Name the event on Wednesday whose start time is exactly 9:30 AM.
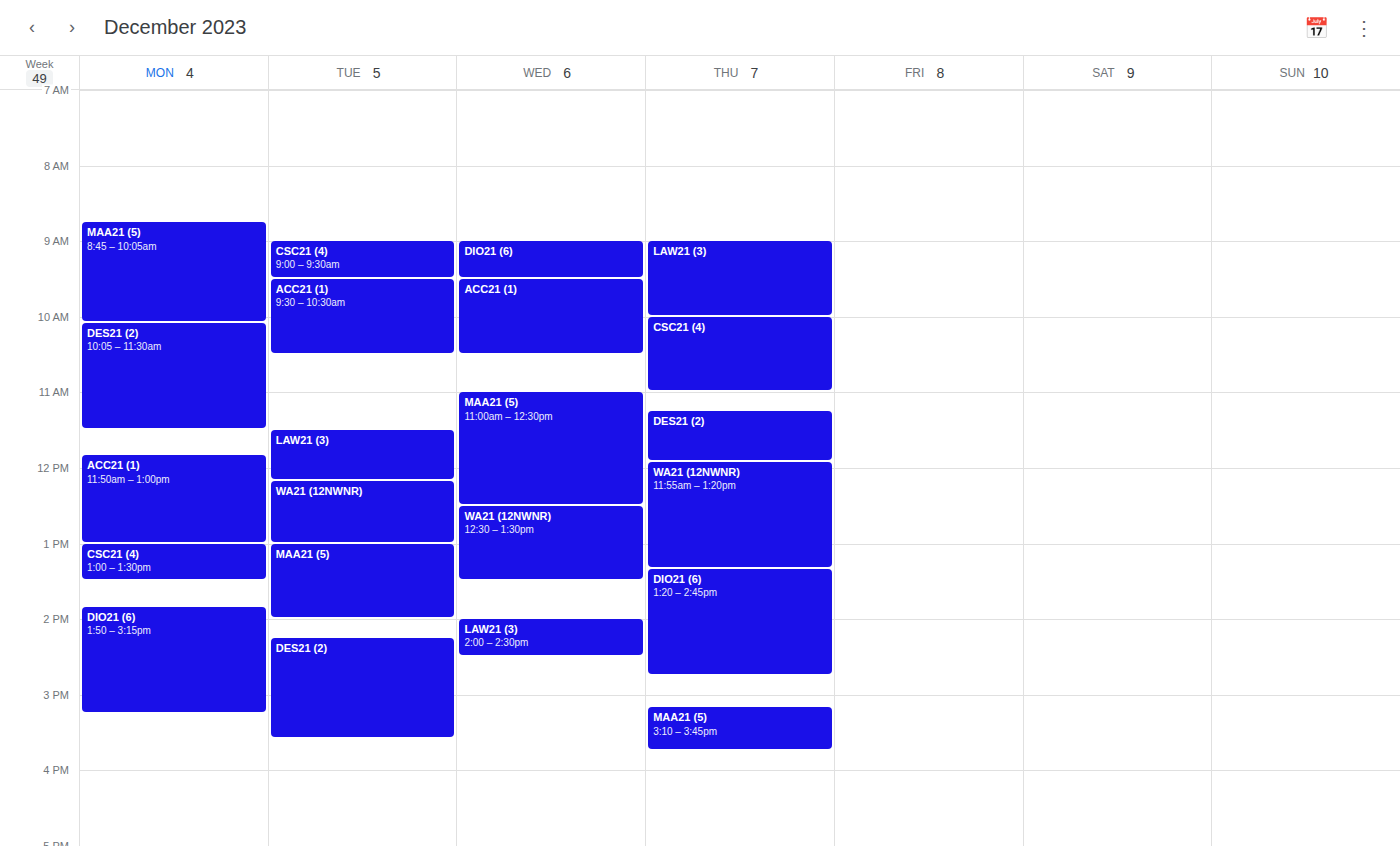
"ACC21 (1)"